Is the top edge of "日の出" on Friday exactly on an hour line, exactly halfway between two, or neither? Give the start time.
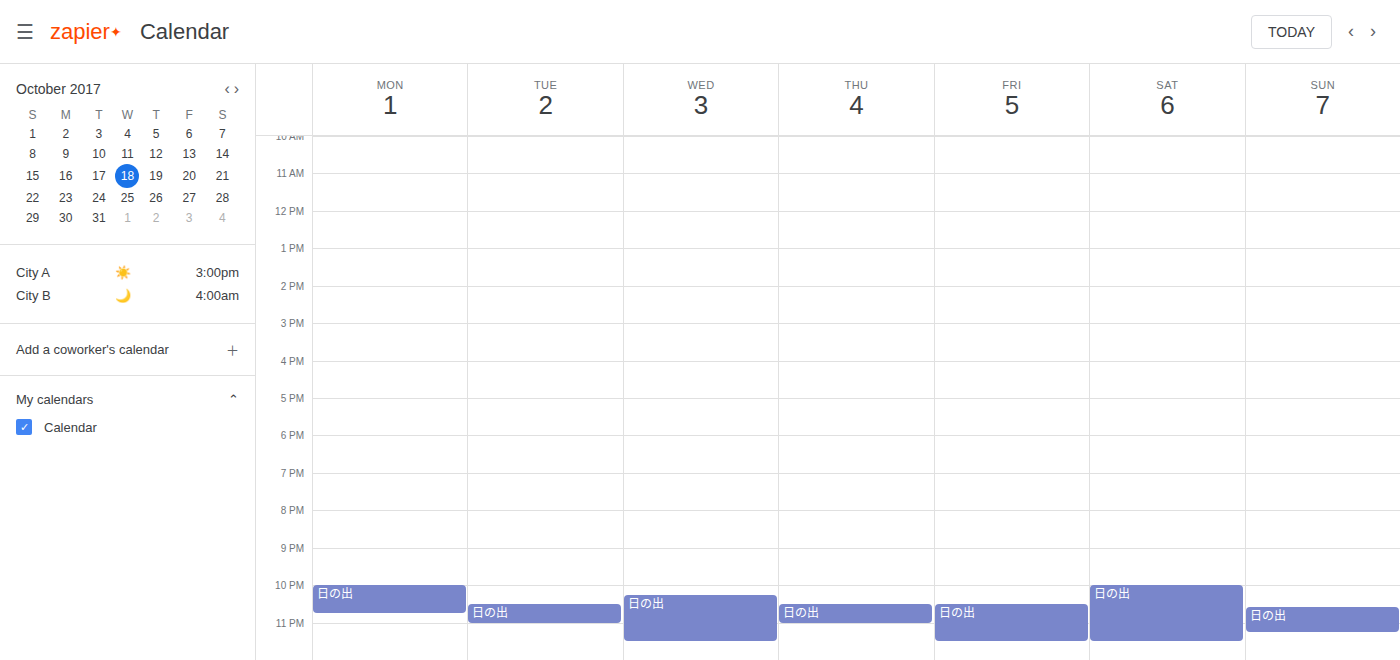
10:30 PM -- halfway between the 10 PM and 11 PM lines.